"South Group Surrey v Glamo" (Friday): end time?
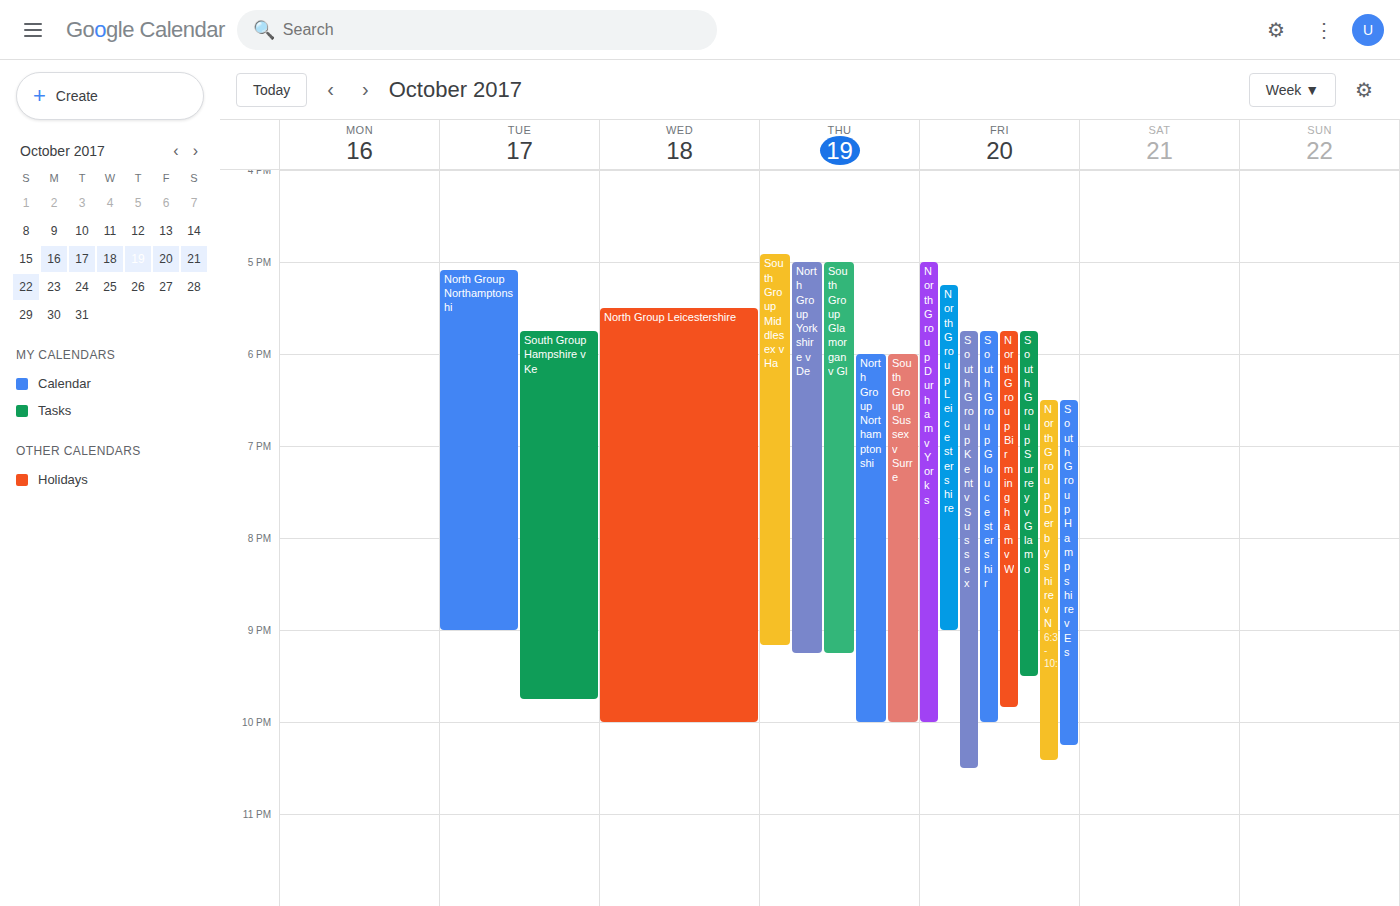
9:30 PM